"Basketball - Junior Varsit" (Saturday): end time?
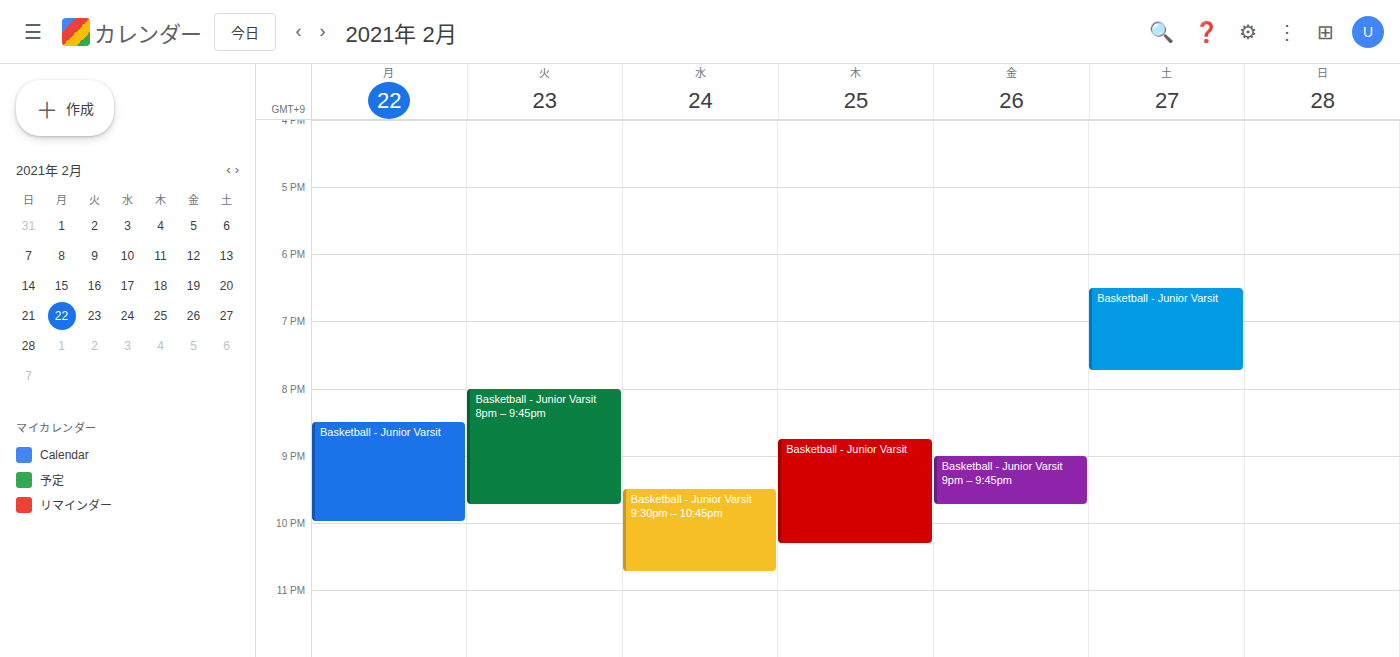
7:45 PM